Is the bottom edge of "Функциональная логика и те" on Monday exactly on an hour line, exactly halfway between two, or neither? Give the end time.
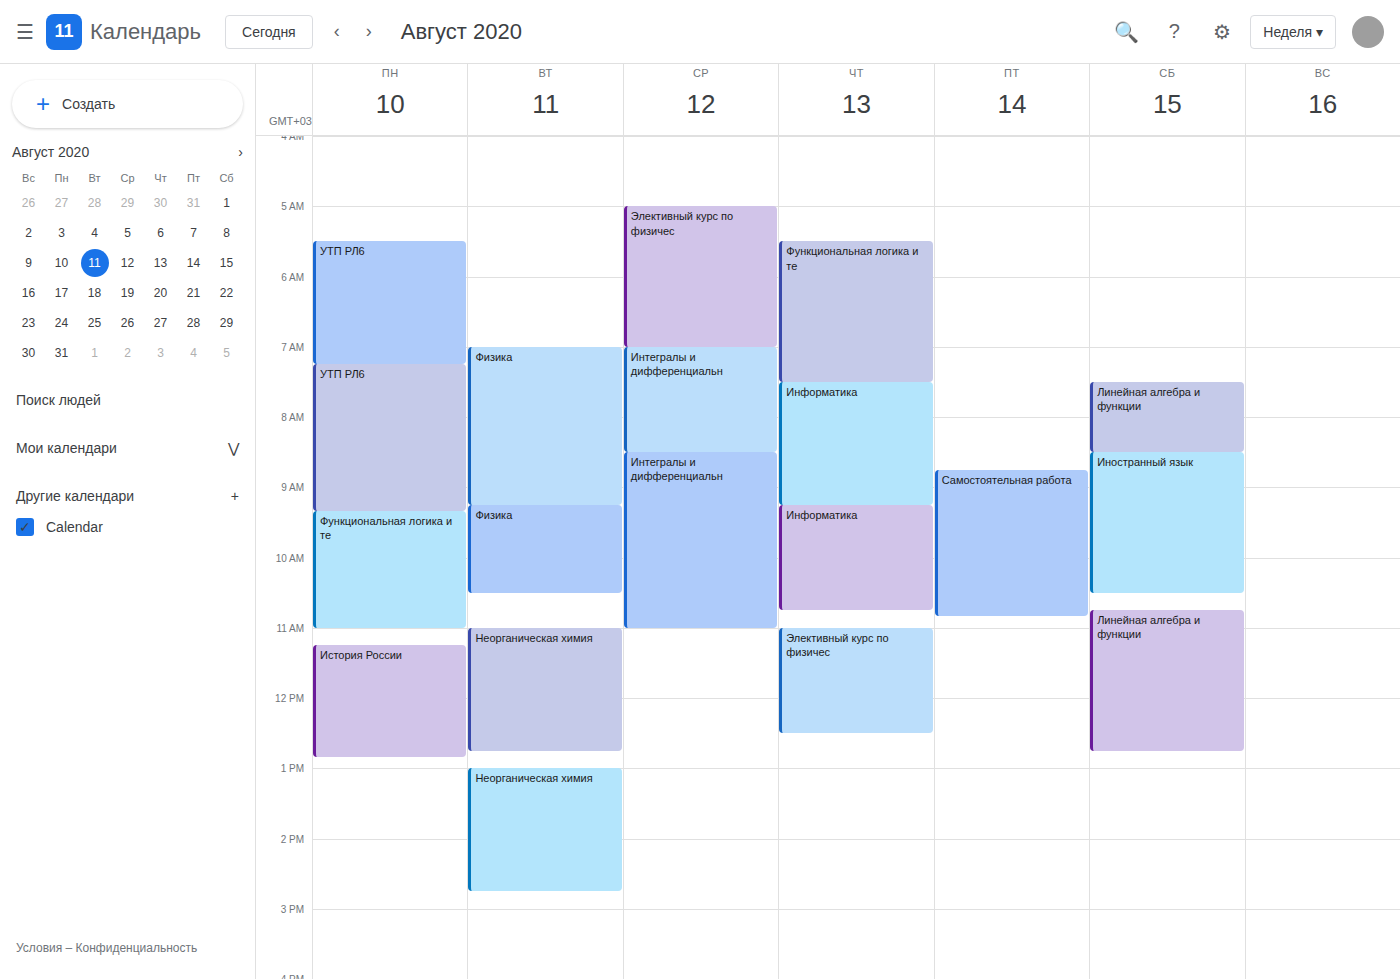
11:00 AM -- exactly on the 11 AM line.